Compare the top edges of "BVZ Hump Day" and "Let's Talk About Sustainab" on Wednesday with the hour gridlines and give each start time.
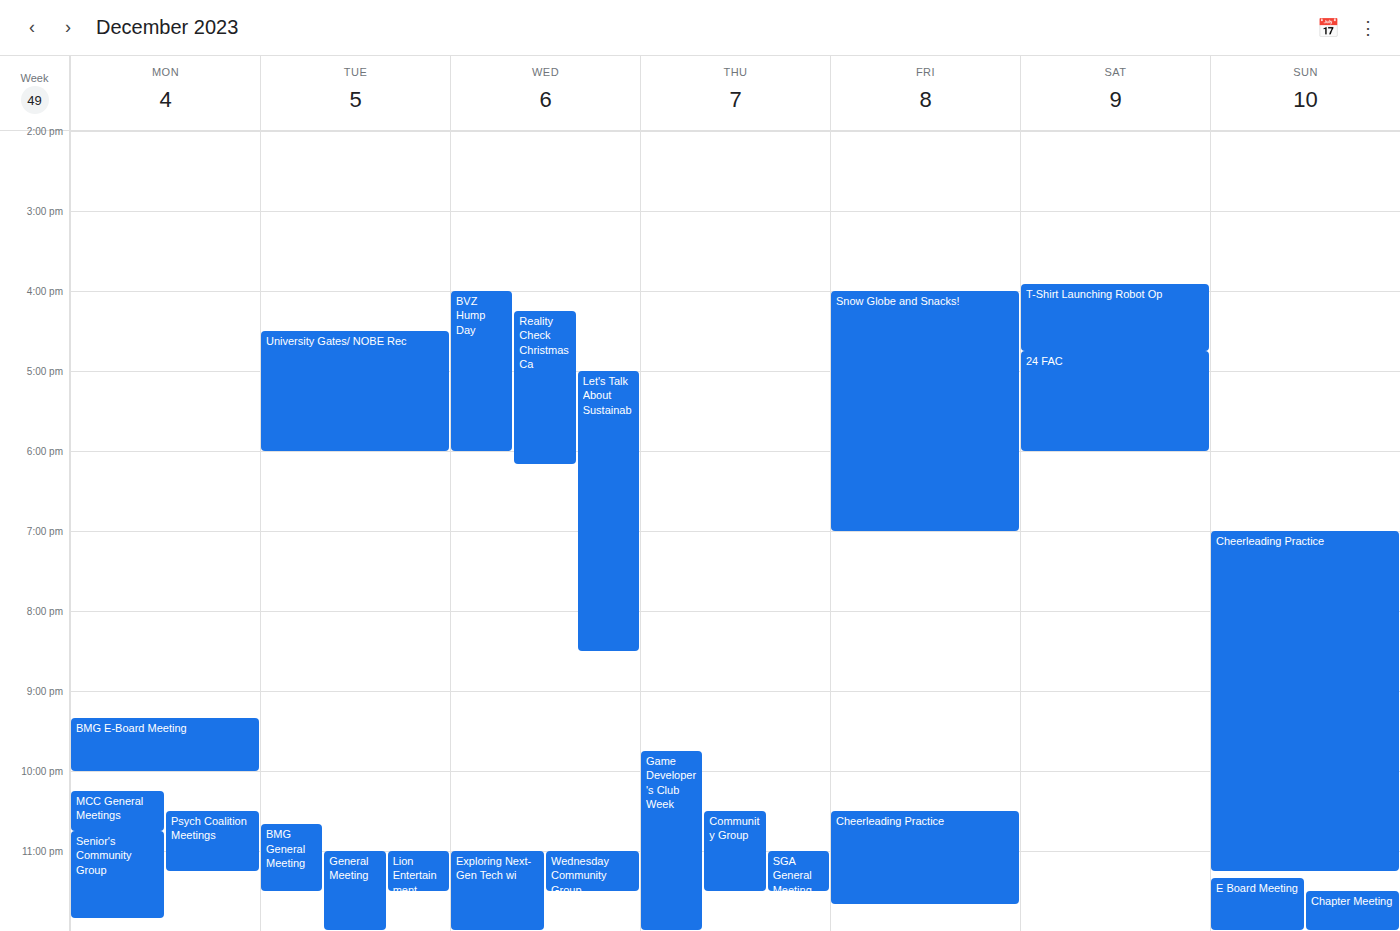
"BVZ Hump Day": 4:00 PM, exactly on the 4 PM line. "Let's Talk About Sustainab": 5:00 PM, exactly on the 5 PM line.